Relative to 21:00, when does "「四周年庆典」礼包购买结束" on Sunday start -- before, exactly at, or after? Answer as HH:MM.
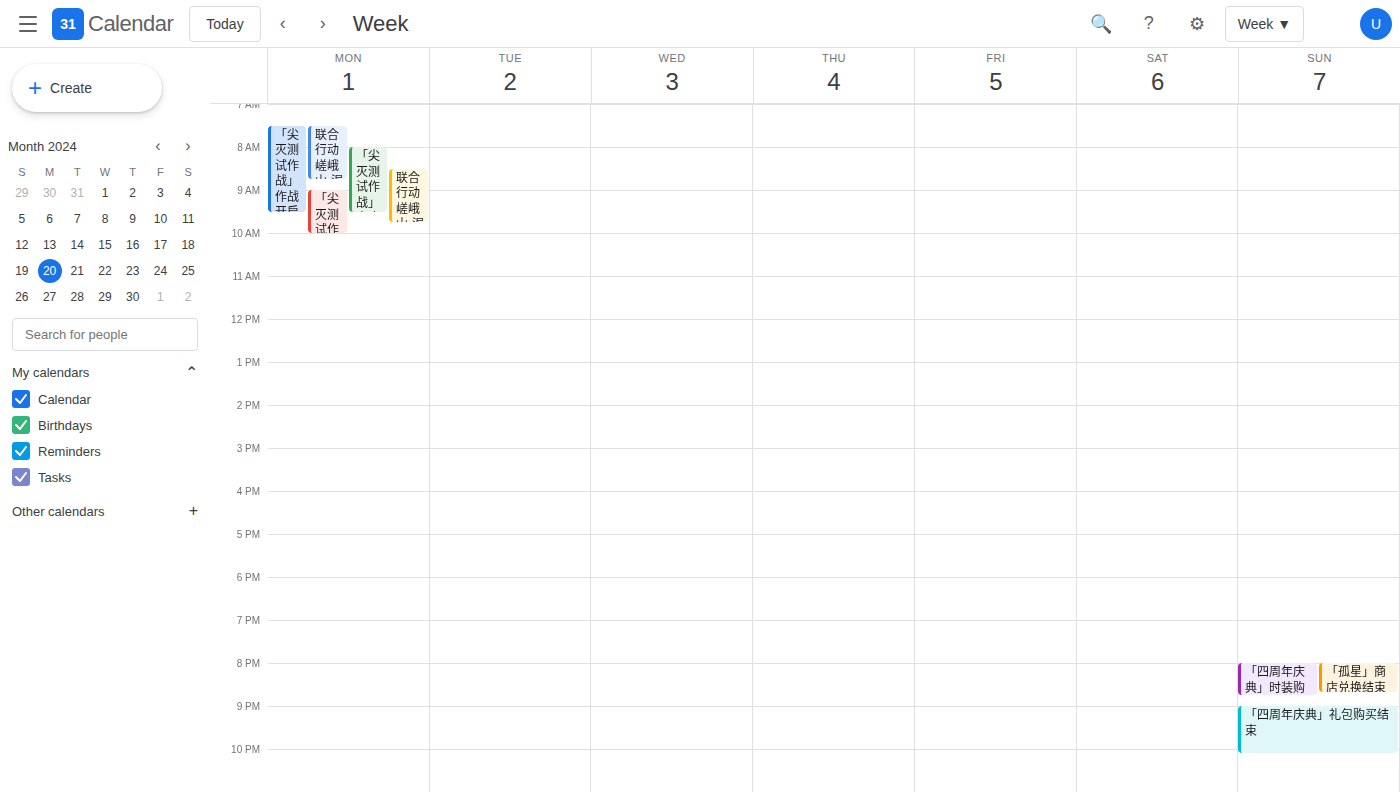
21:00 -- exactly at 21:00, on the 21:00 line.